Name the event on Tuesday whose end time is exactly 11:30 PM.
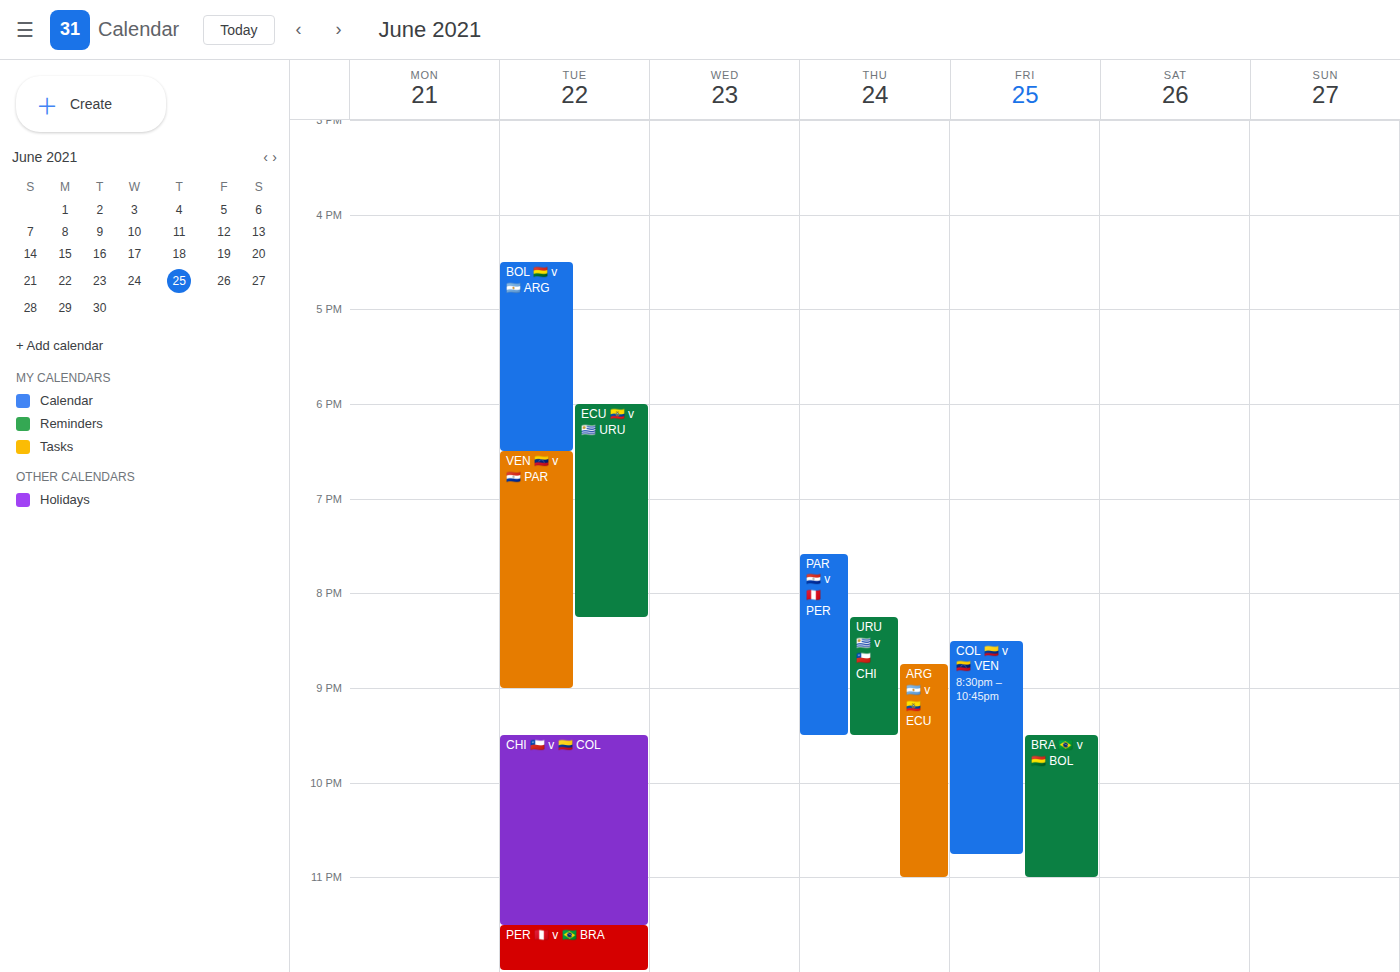
"CHI 🇨🇱 v 🇨🇴 COL"